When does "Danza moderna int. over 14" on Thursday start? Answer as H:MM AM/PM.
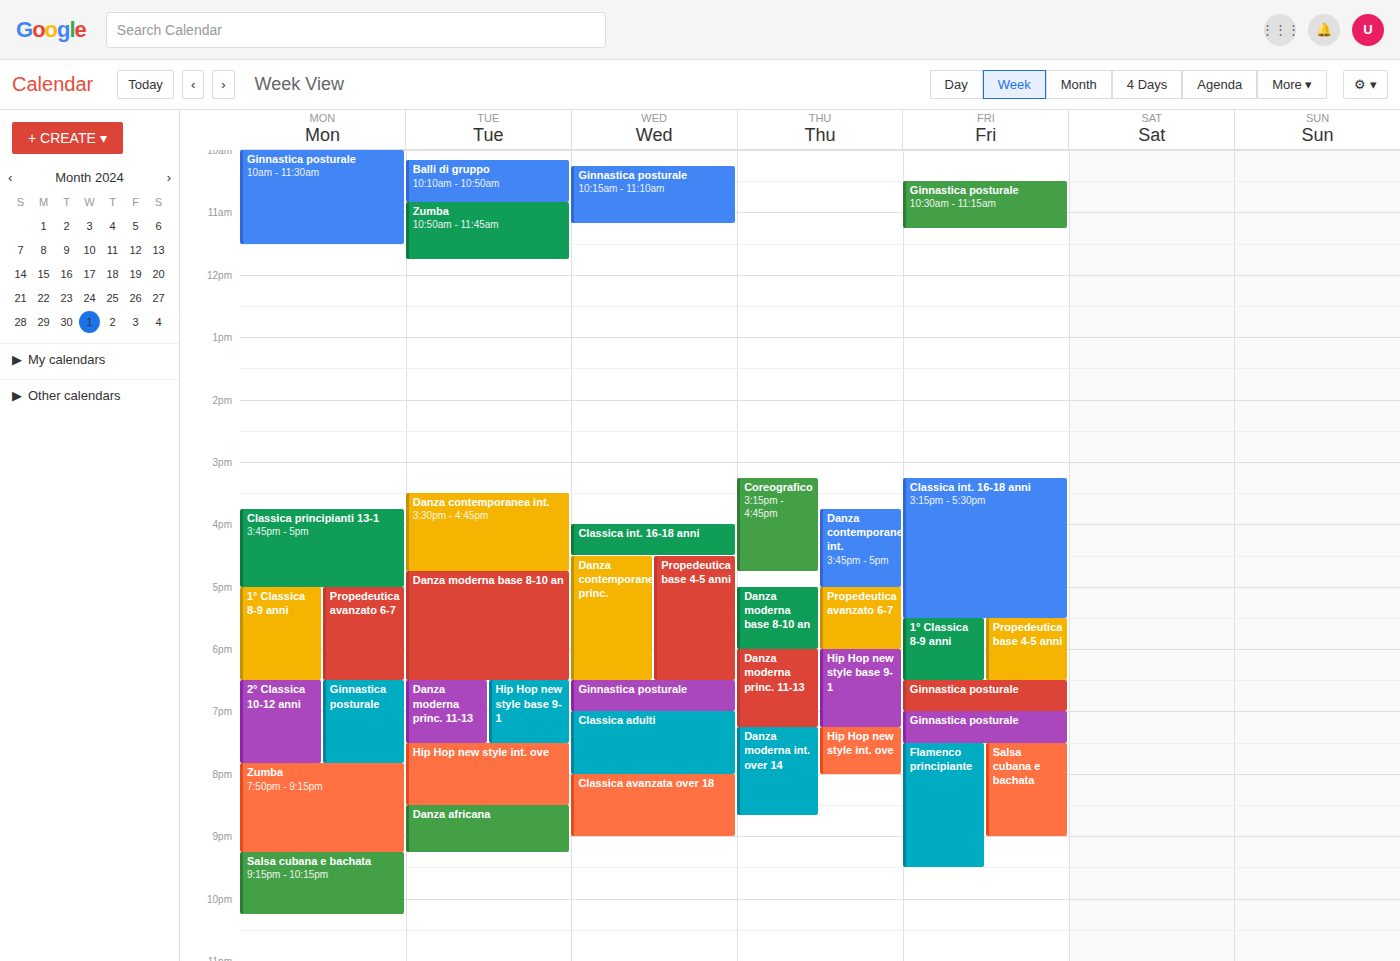
7:15 PM